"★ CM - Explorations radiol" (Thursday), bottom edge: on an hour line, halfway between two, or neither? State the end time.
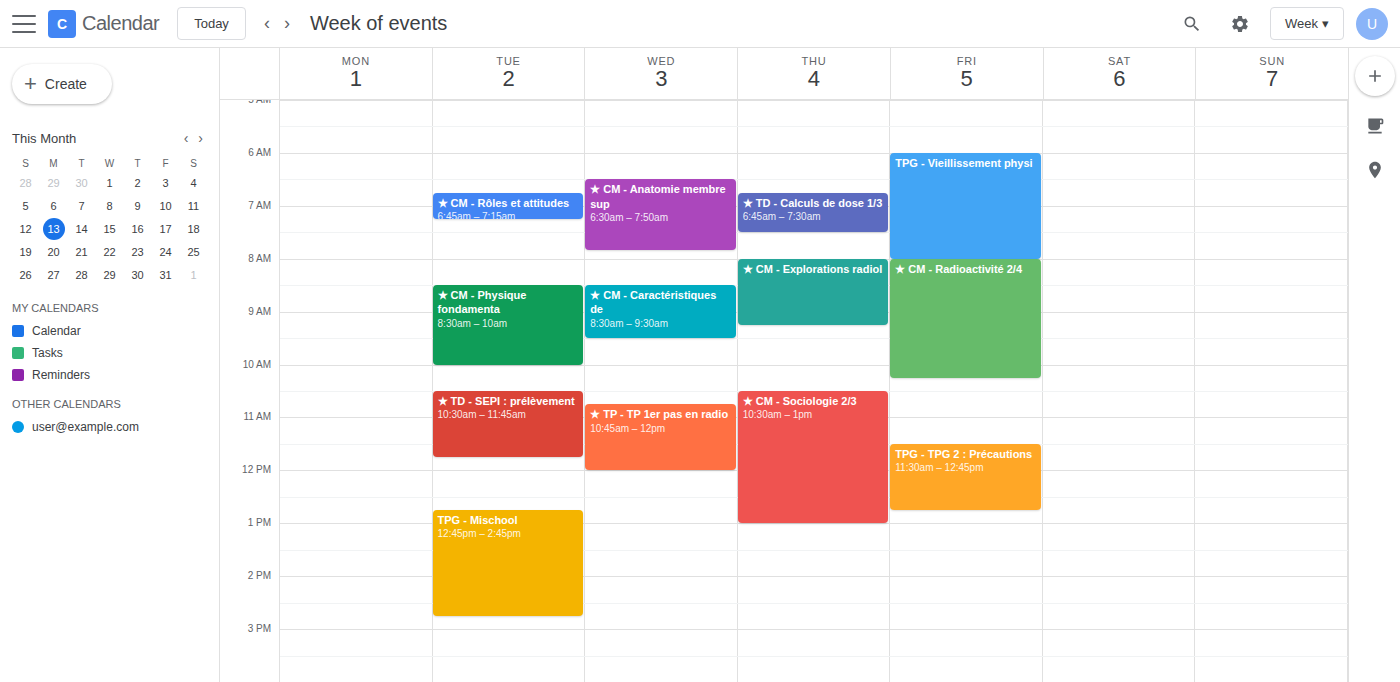
9:15 AM -- neither: a quarter of the way from the 9 AM line to the 10 AM line.